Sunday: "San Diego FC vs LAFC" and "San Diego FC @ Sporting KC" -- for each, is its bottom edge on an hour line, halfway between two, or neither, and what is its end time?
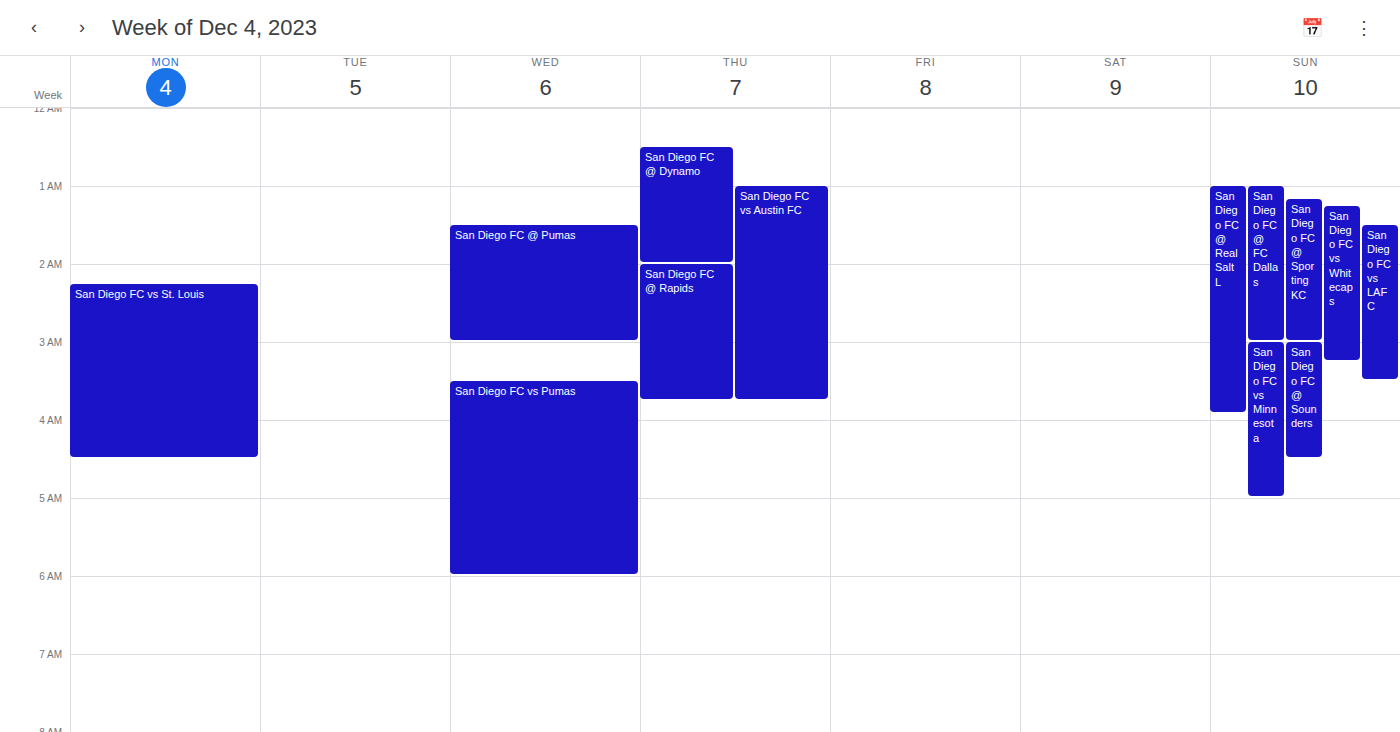
"San Diego FC vs LAFC": 3:30 AM, halfway between the 3 AM and 4 AM lines. "San Diego FC @ Sporting KC": 3:00 AM, exactly on the 3 AM line.